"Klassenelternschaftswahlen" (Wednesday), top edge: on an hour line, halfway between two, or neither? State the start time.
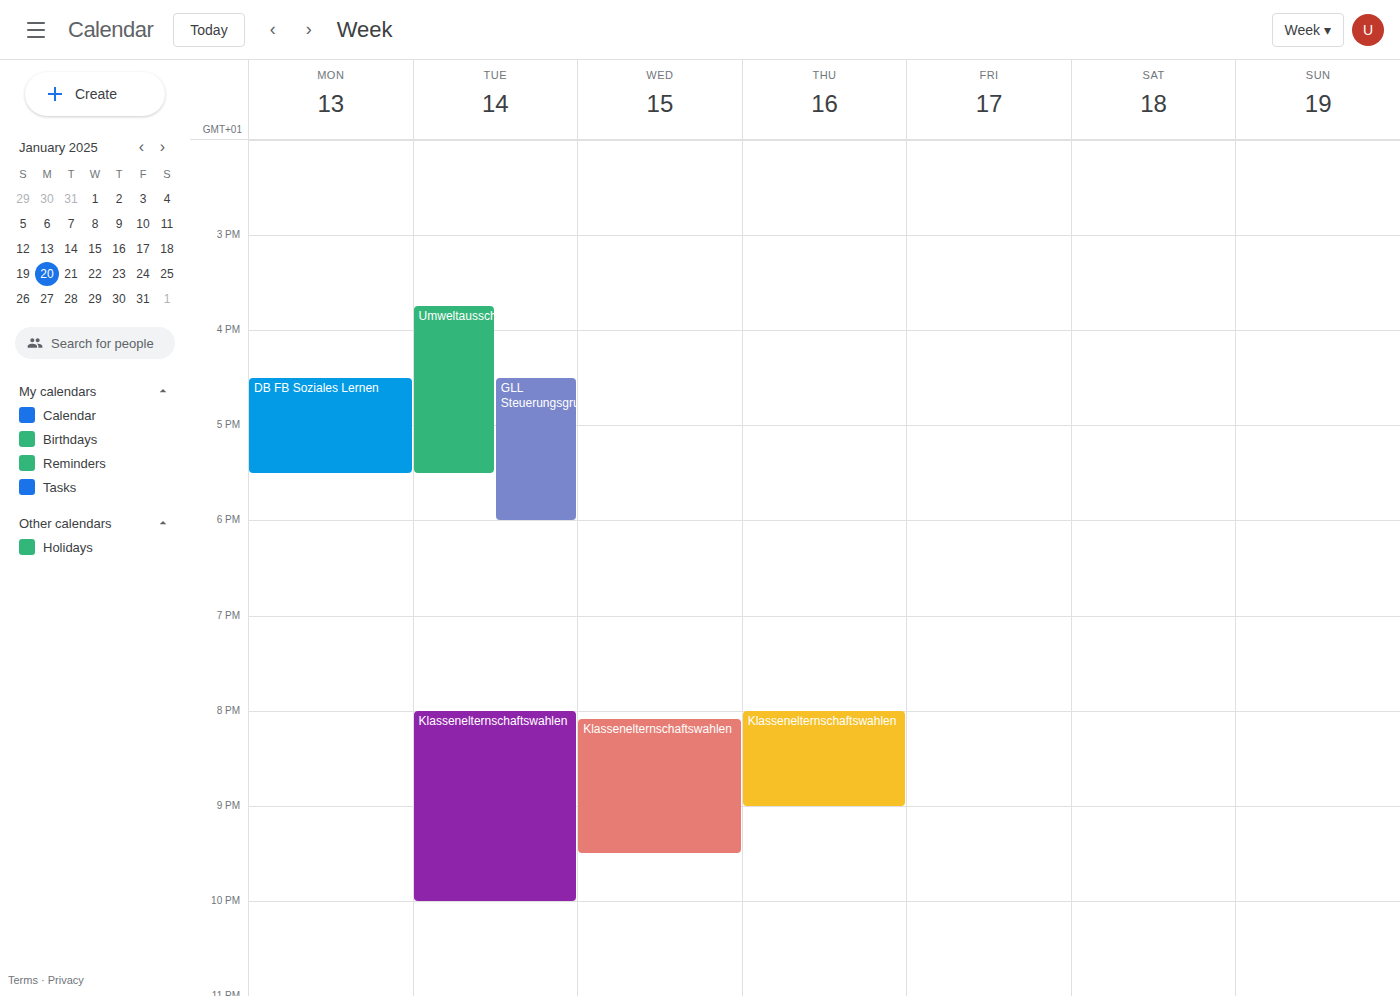
20:05 -- neither: 5 minutes below the 20:00 line and 55 minutes above the 21:00 line.